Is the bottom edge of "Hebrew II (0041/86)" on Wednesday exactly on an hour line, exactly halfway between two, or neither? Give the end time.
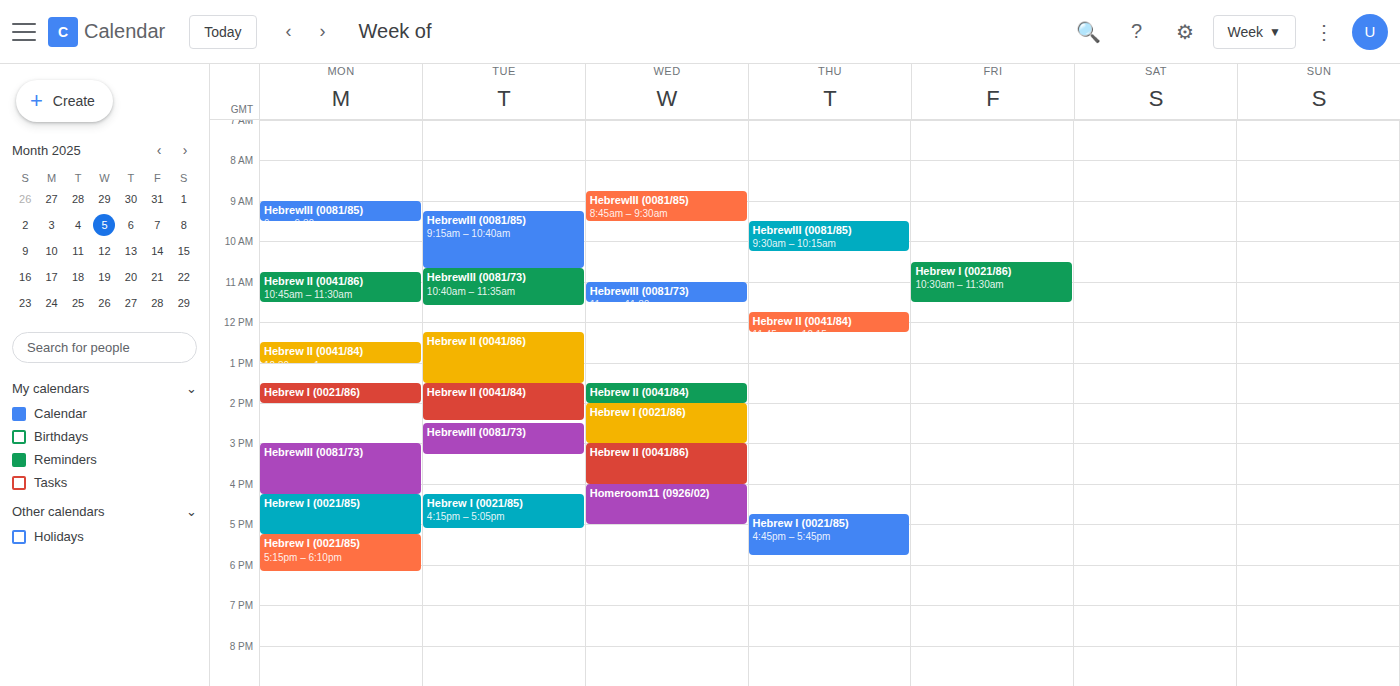
4:00 PM -- exactly on the 4 PM line.